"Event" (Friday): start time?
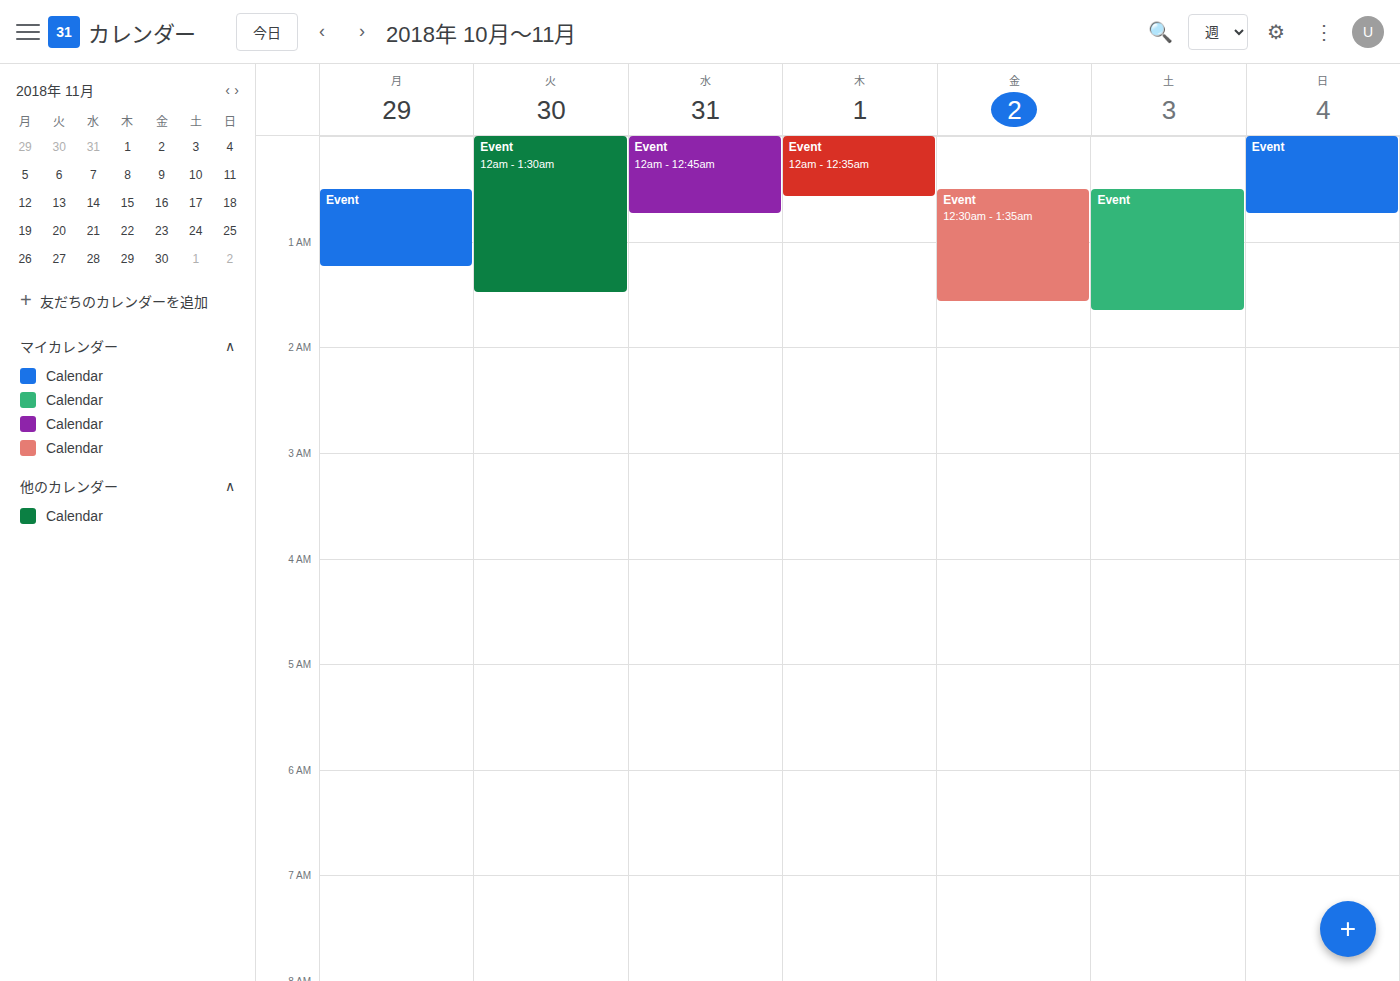
00:30